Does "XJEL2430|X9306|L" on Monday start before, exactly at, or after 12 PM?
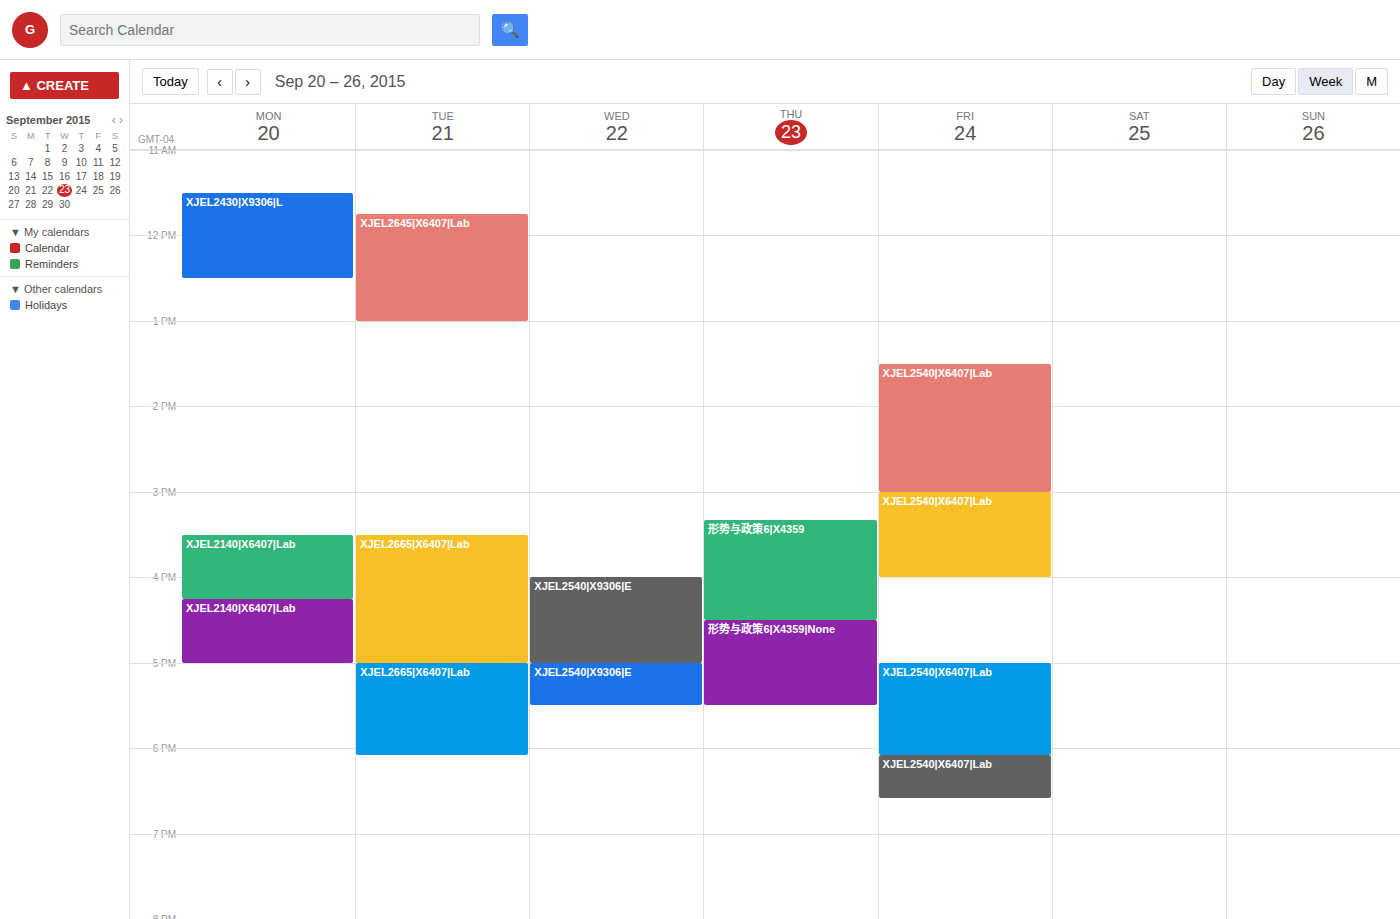
11:30 AM -- before 12 PM, 30 minutes above the 12 PM line.